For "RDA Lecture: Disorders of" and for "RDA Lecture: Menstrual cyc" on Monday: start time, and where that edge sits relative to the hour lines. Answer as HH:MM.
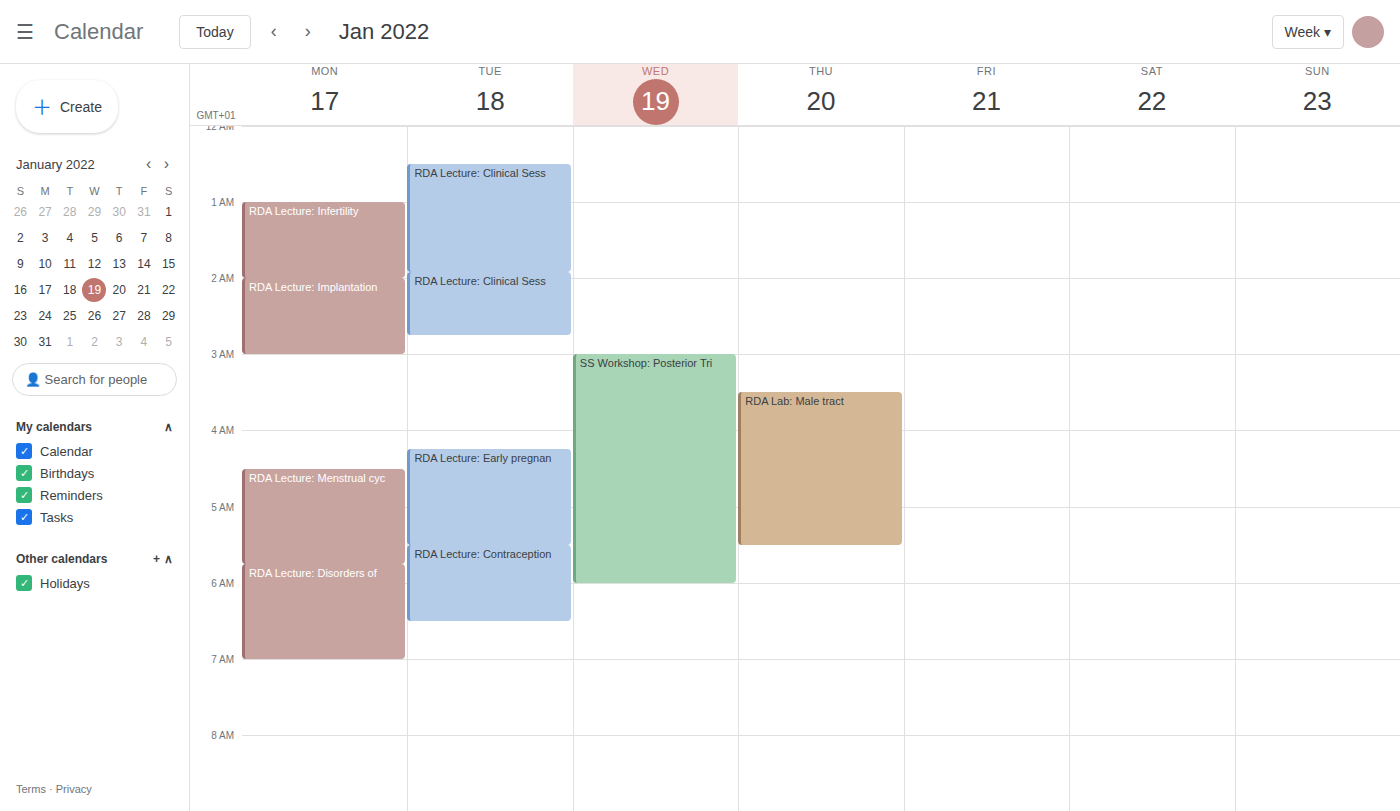
"RDA Lecture: Disorders of": 05:45, neither: three quarters of the way from the 05:00 line to the 06:00 line. "RDA Lecture: Menstrual cyc": 04:30, halfway between the 04:00 and 05:00 lines.